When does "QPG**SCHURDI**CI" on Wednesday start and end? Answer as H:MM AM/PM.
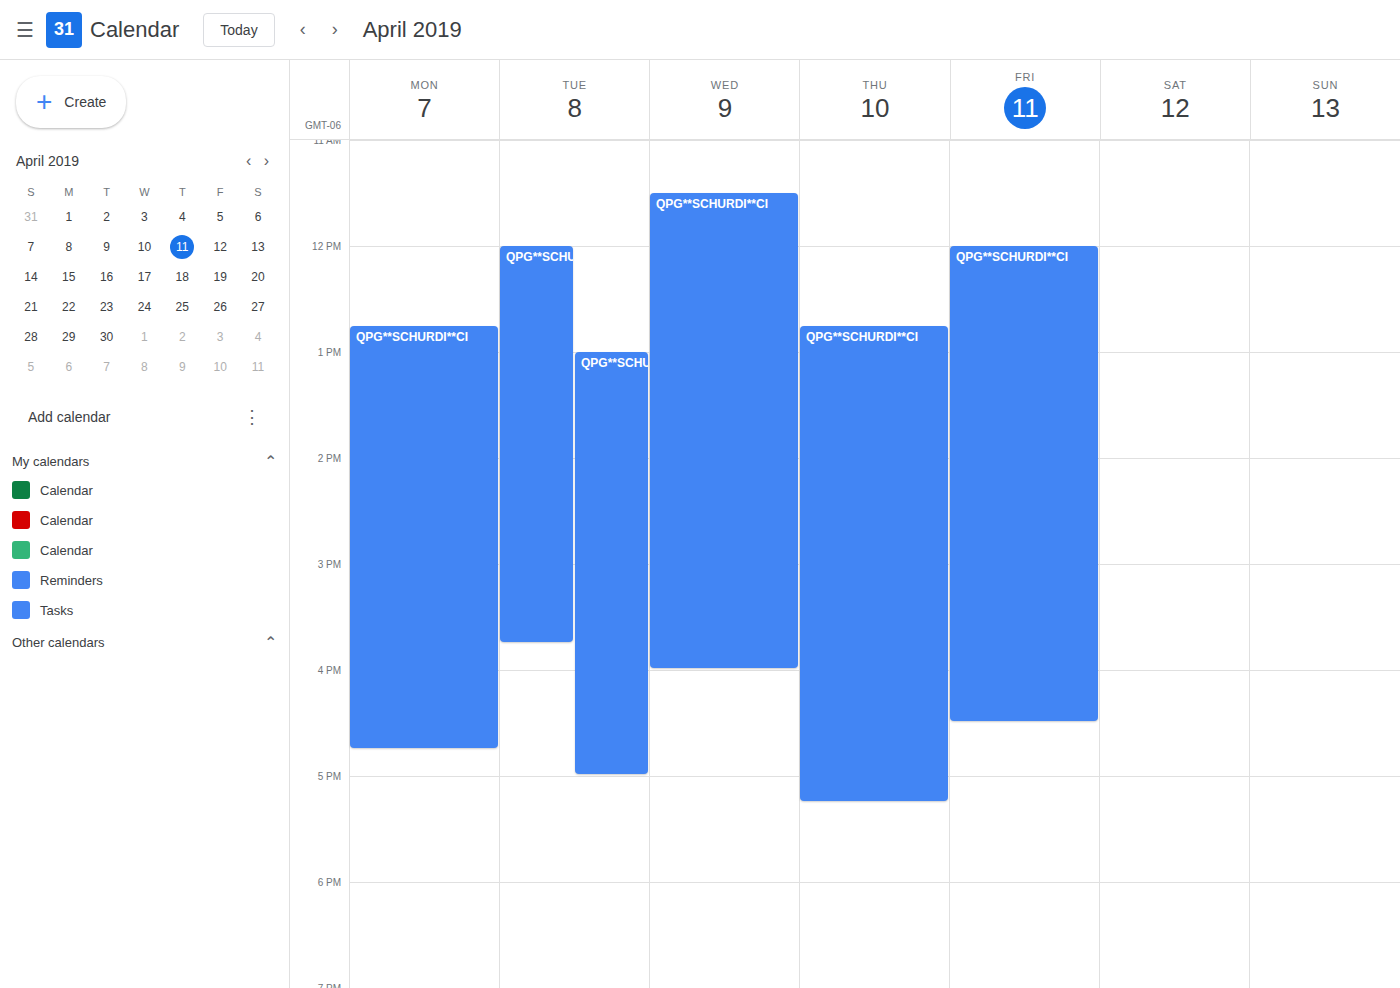
11:30 AM to 4:00 PM